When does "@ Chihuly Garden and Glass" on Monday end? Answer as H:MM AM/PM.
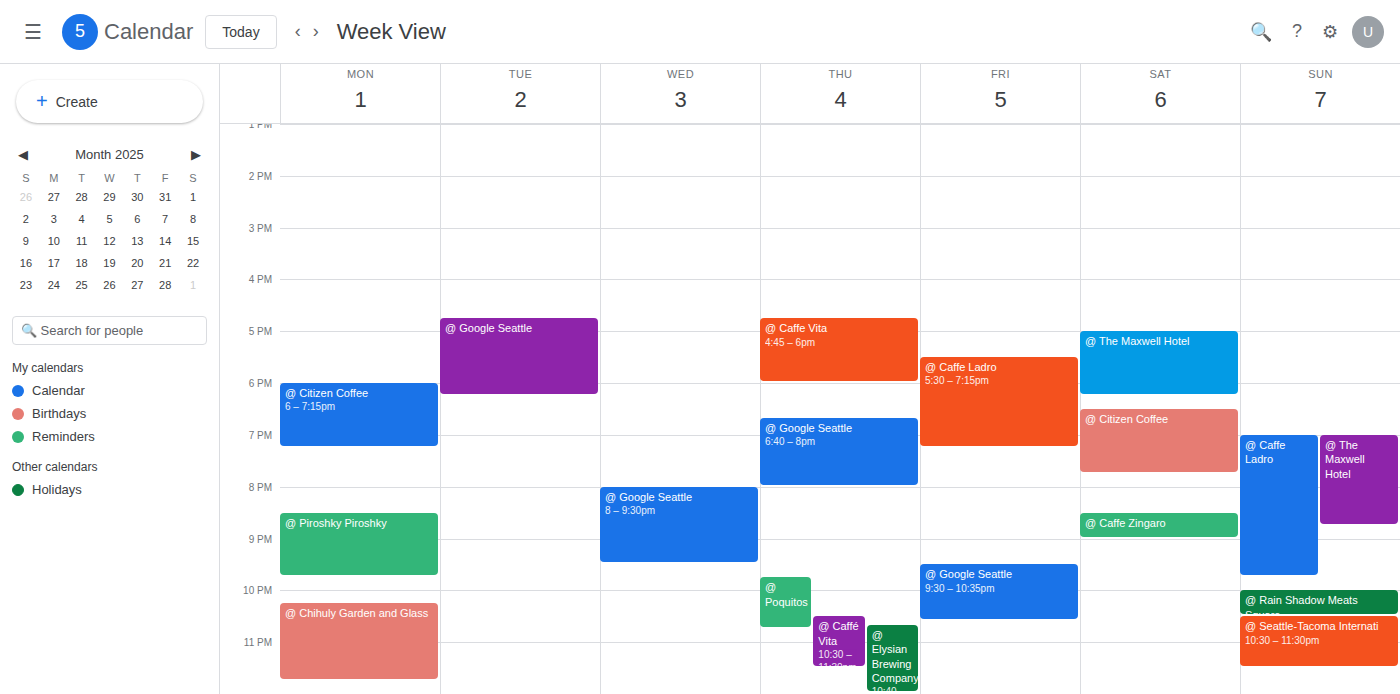
11:45 PM